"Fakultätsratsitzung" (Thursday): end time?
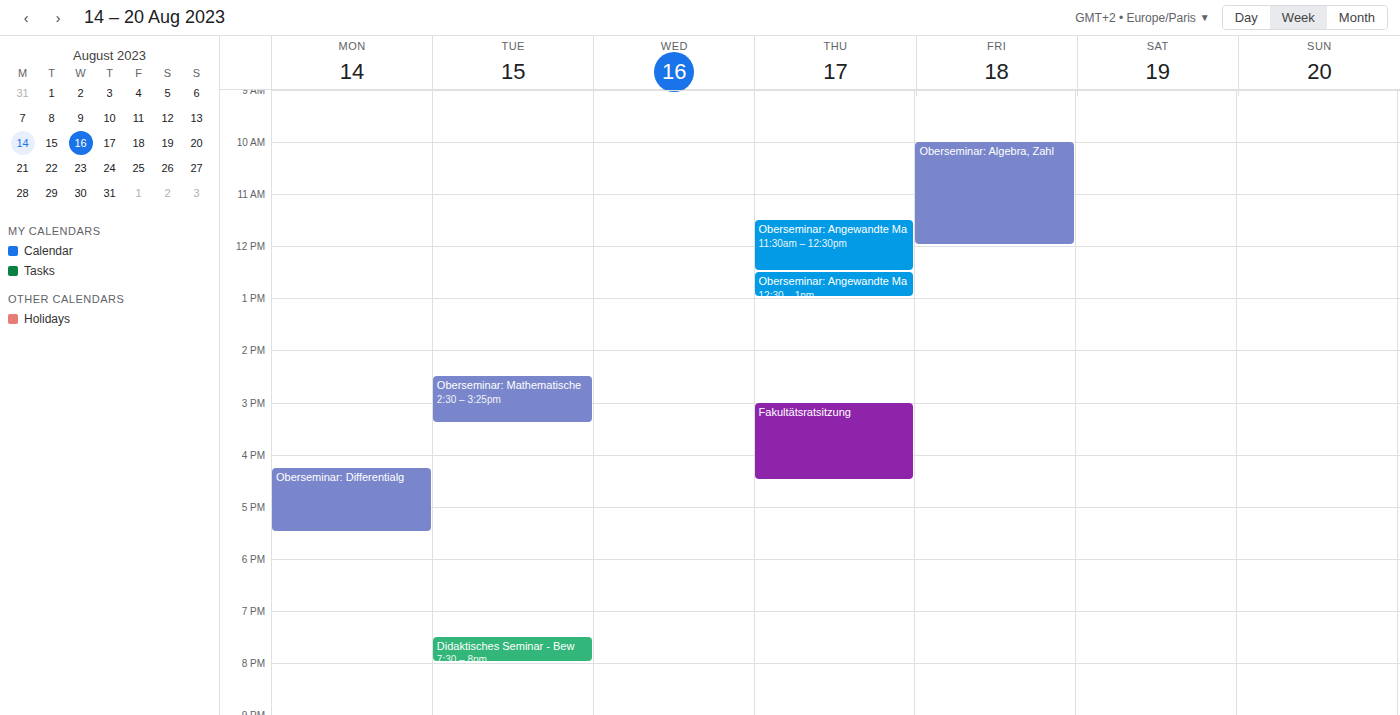
16:30